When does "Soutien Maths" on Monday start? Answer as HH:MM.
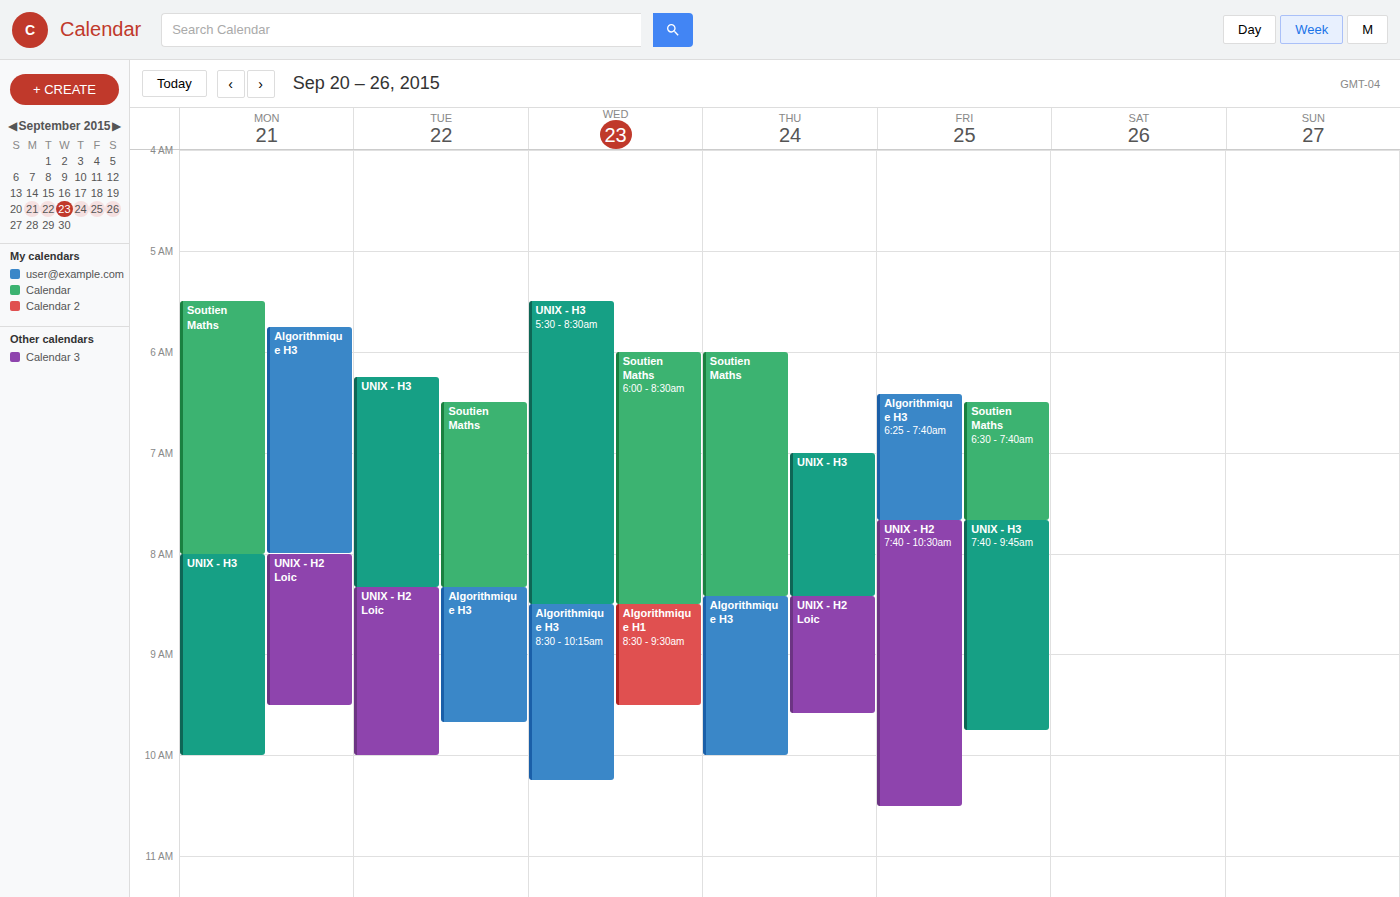
05:30